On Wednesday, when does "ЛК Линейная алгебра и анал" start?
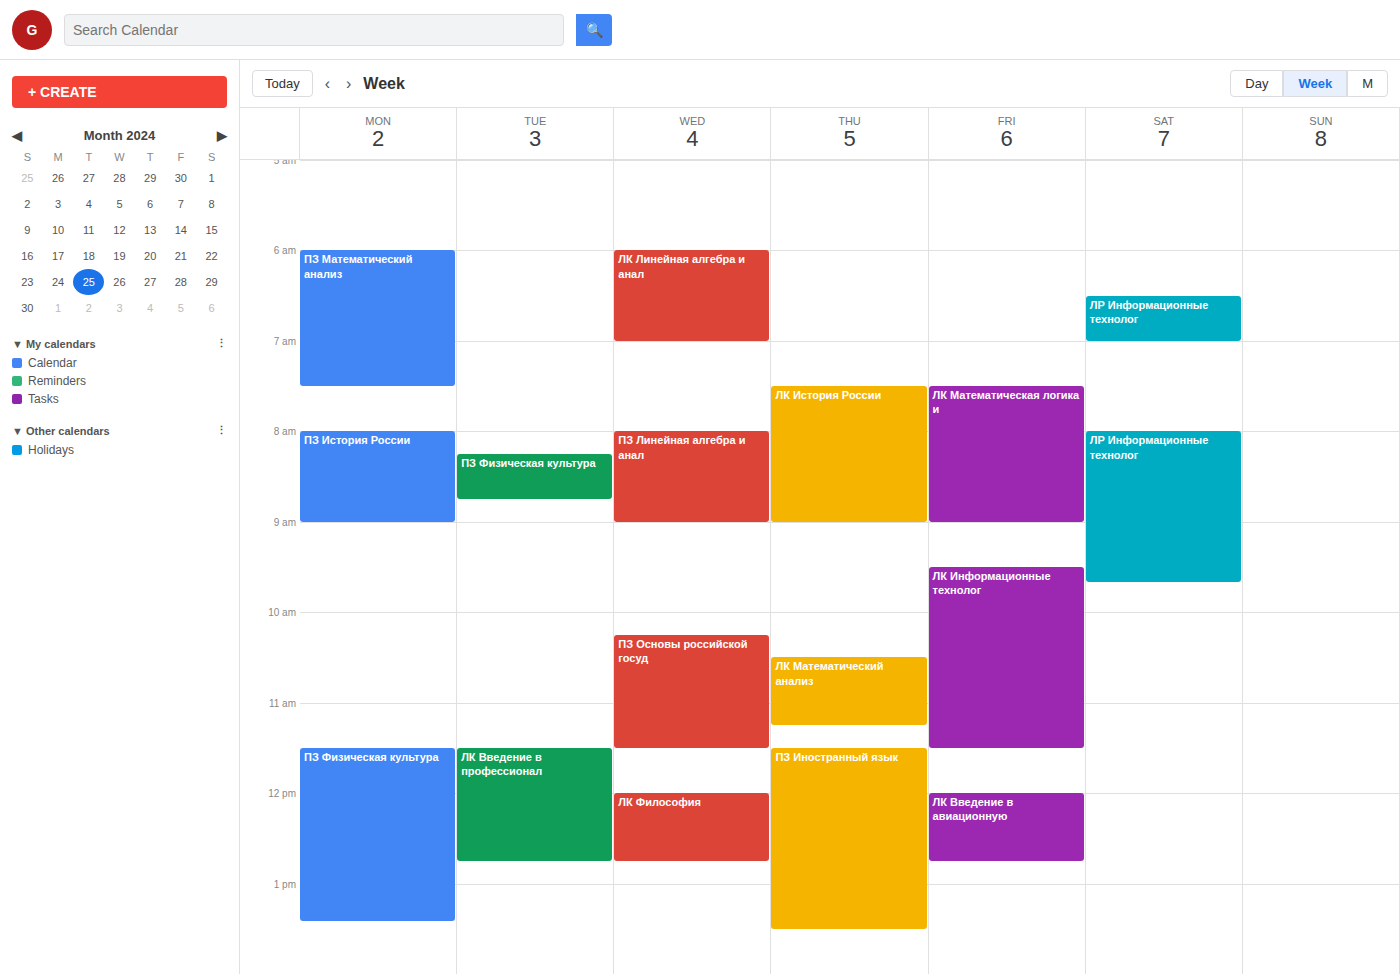
06:00